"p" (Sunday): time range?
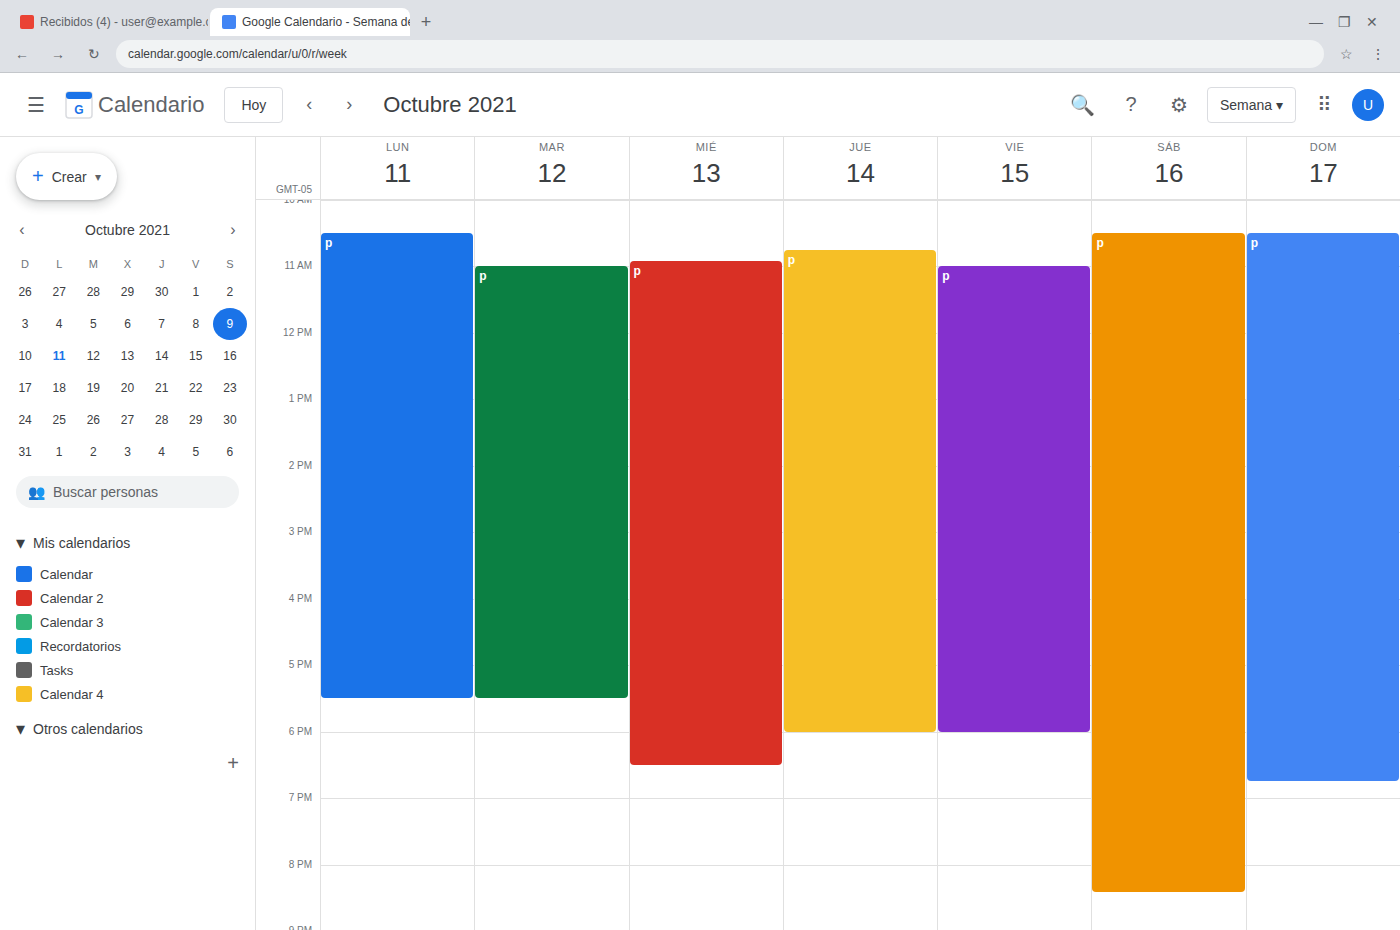
10:30 AM to 6:45 PM